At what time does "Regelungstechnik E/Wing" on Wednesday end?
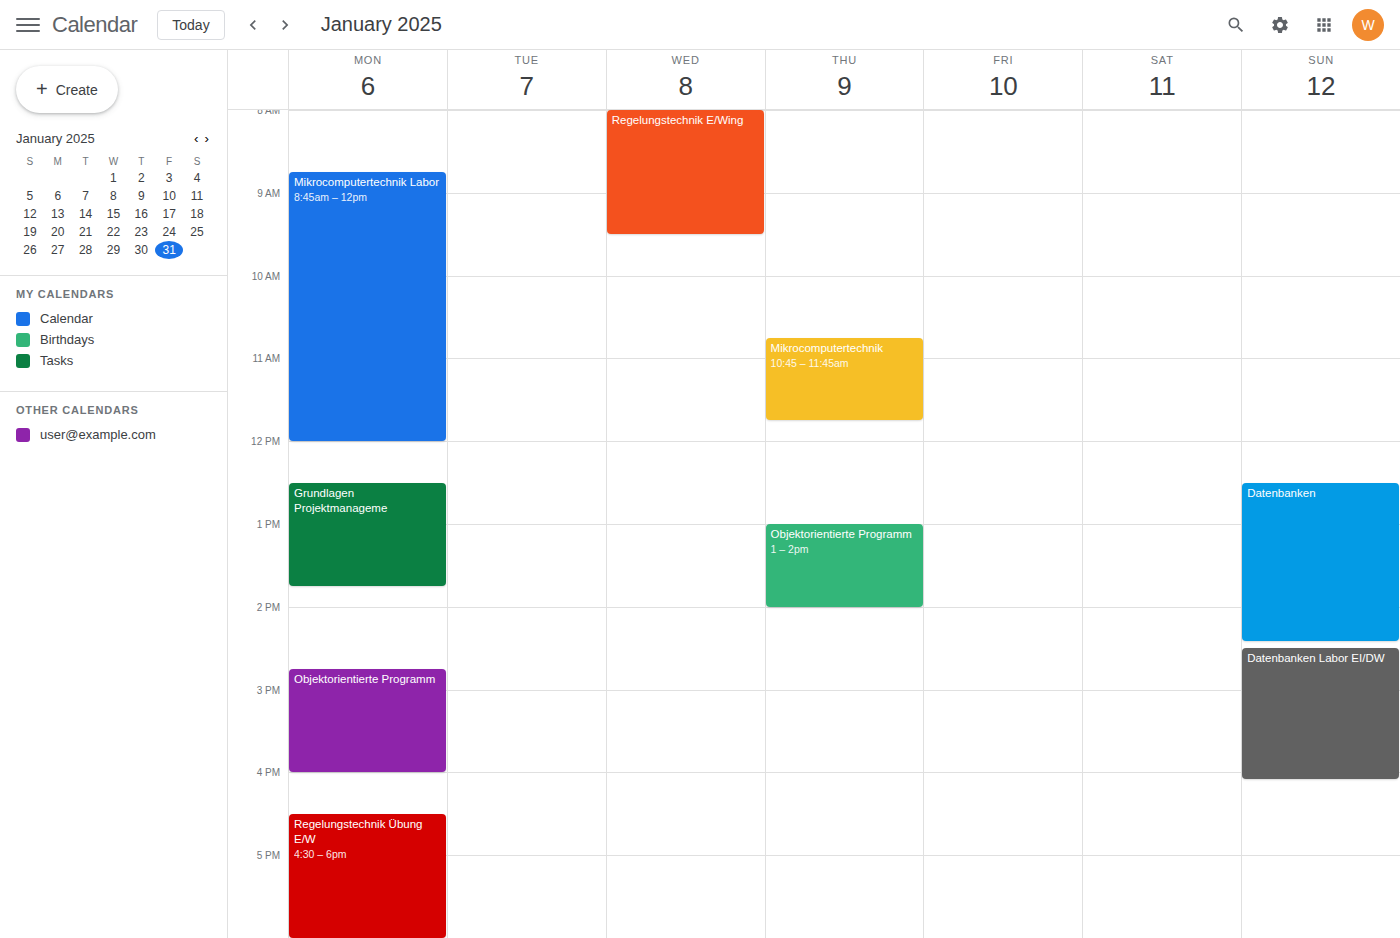
9:30 AM